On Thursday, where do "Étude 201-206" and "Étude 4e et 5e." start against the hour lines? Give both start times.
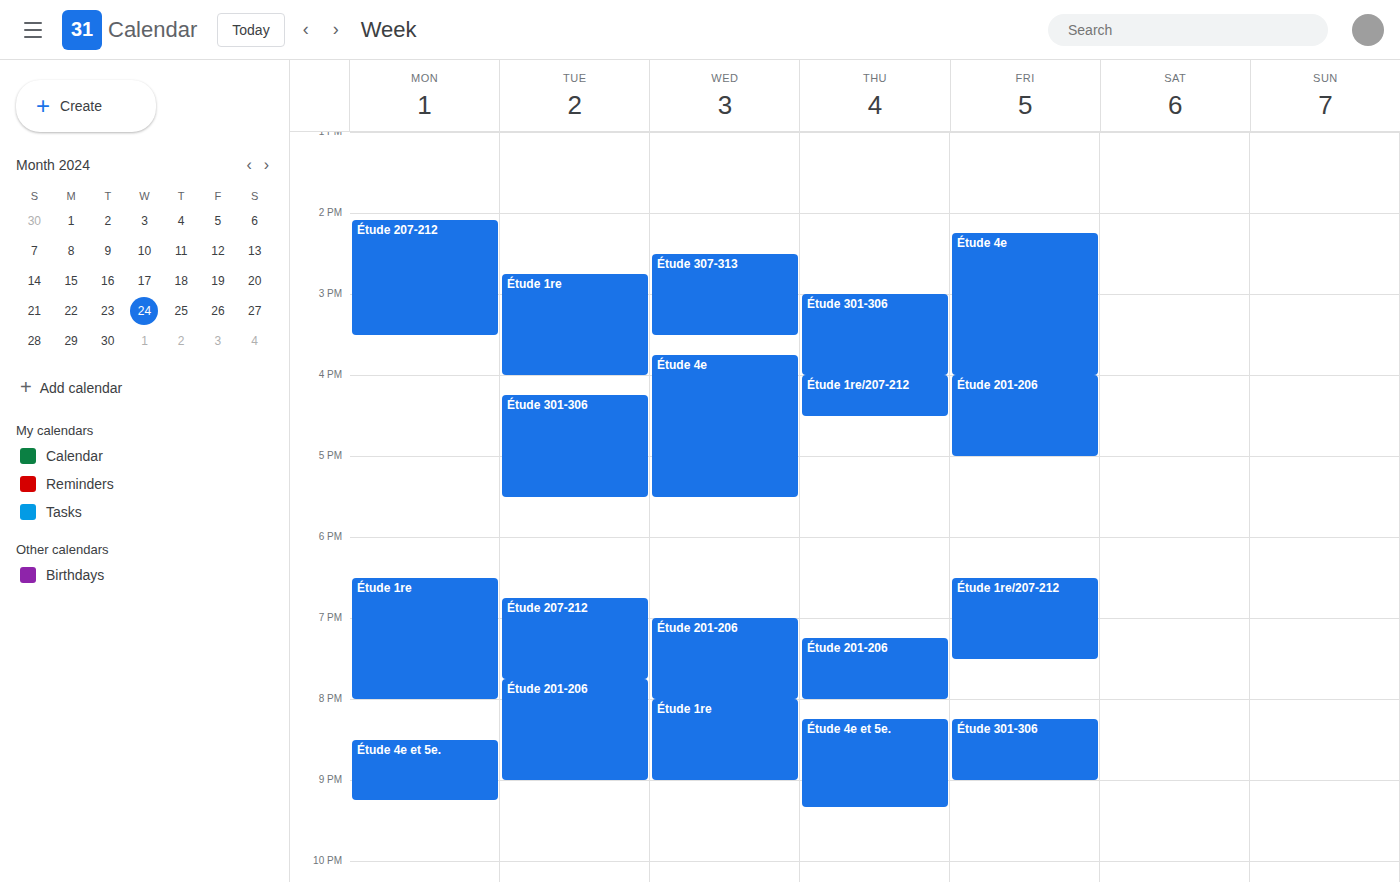
"Étude 201-206": 7:15 PM, neither: a quarter of the way from the 7 PM line to the 8 PM line. "Étude 4e et 5e.": 8:15 PM, neither: a quarter of the way from the 8 PM line to the 9 PM line.